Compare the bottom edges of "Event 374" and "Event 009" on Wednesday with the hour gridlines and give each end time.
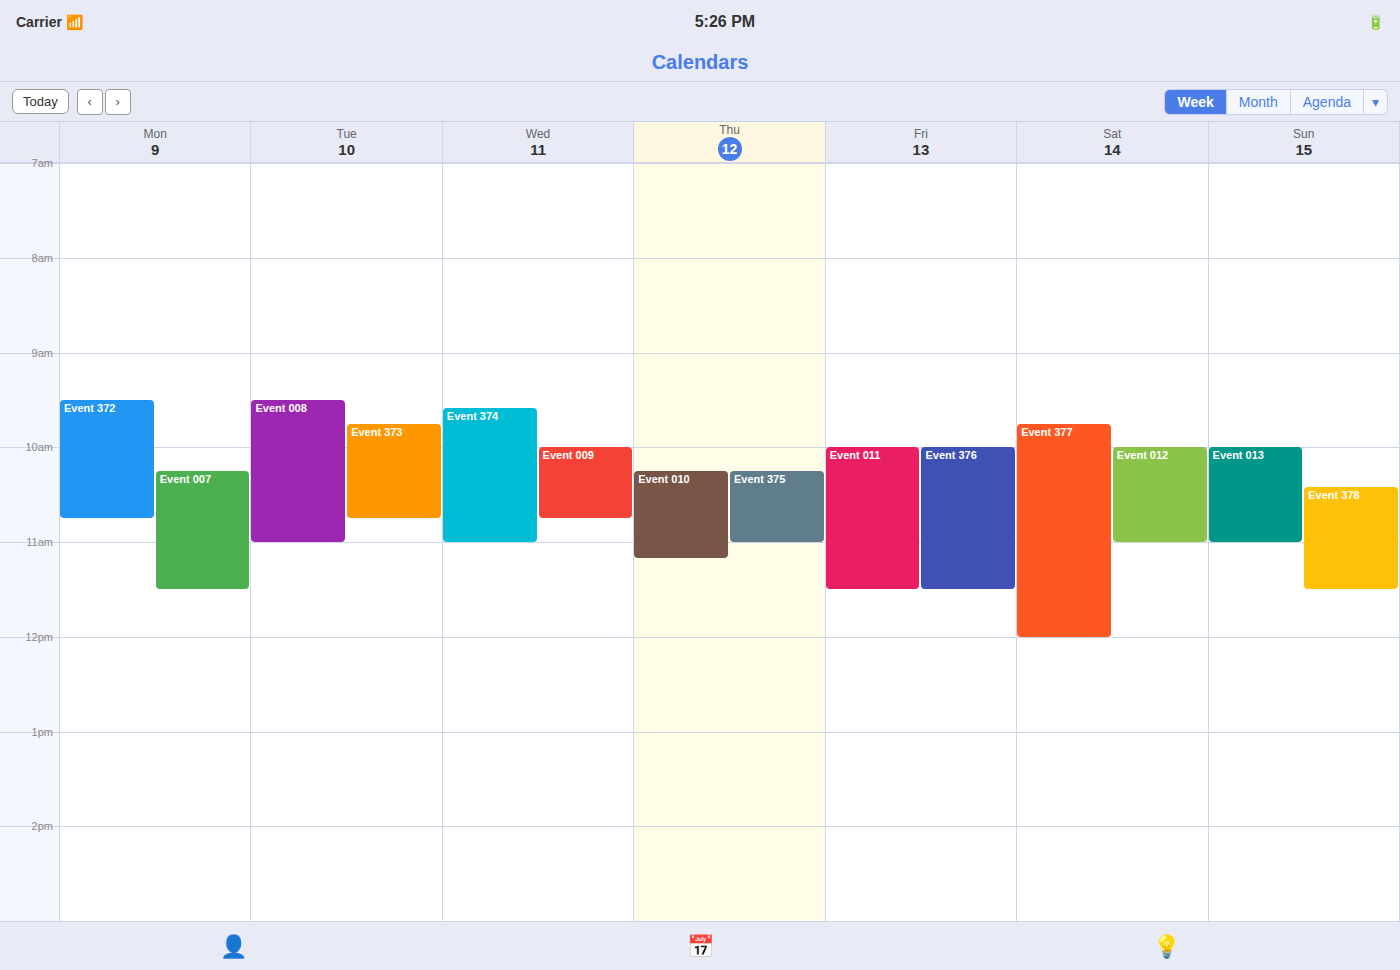
"Event 374": 11:00 AM, exactly on the 11 AM line. "Event 009": 10:45 AM, neither: three quarters of the way from the 10 AM line to the 11 AM line.